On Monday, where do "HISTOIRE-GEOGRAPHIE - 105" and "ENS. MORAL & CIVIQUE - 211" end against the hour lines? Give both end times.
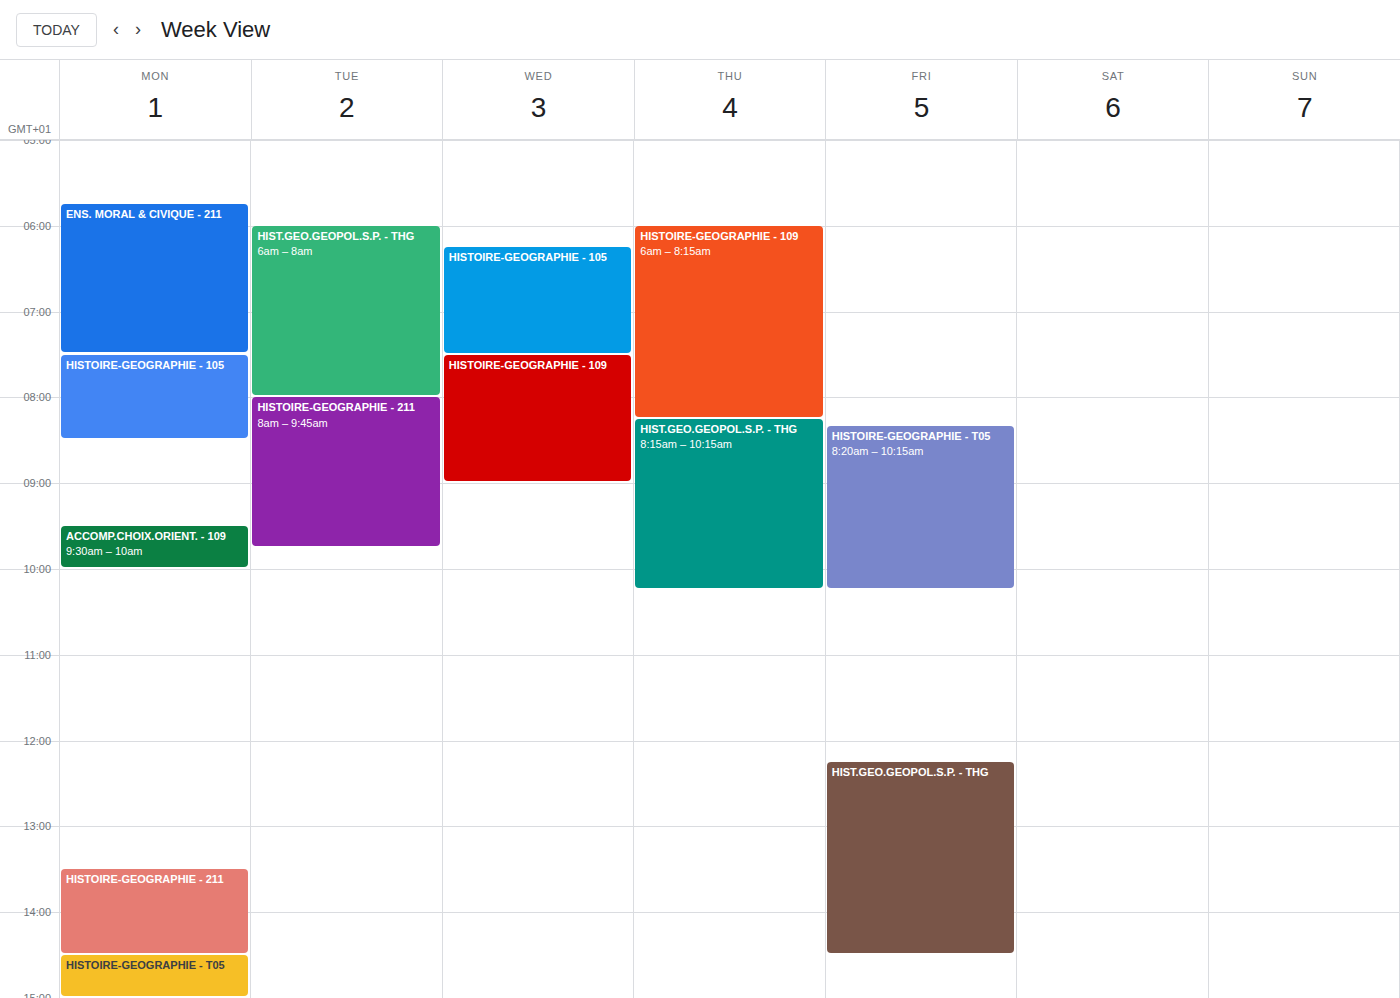
"HISTOIRE-GEOGRAPHIE - 105": 8:30 AM, halfway between the 8 AM and 9 AM lines. "ENS. MORAL & CIVIQUE - 211": 7:30 AM, halfway between the 7 AM and 8 AM lines.